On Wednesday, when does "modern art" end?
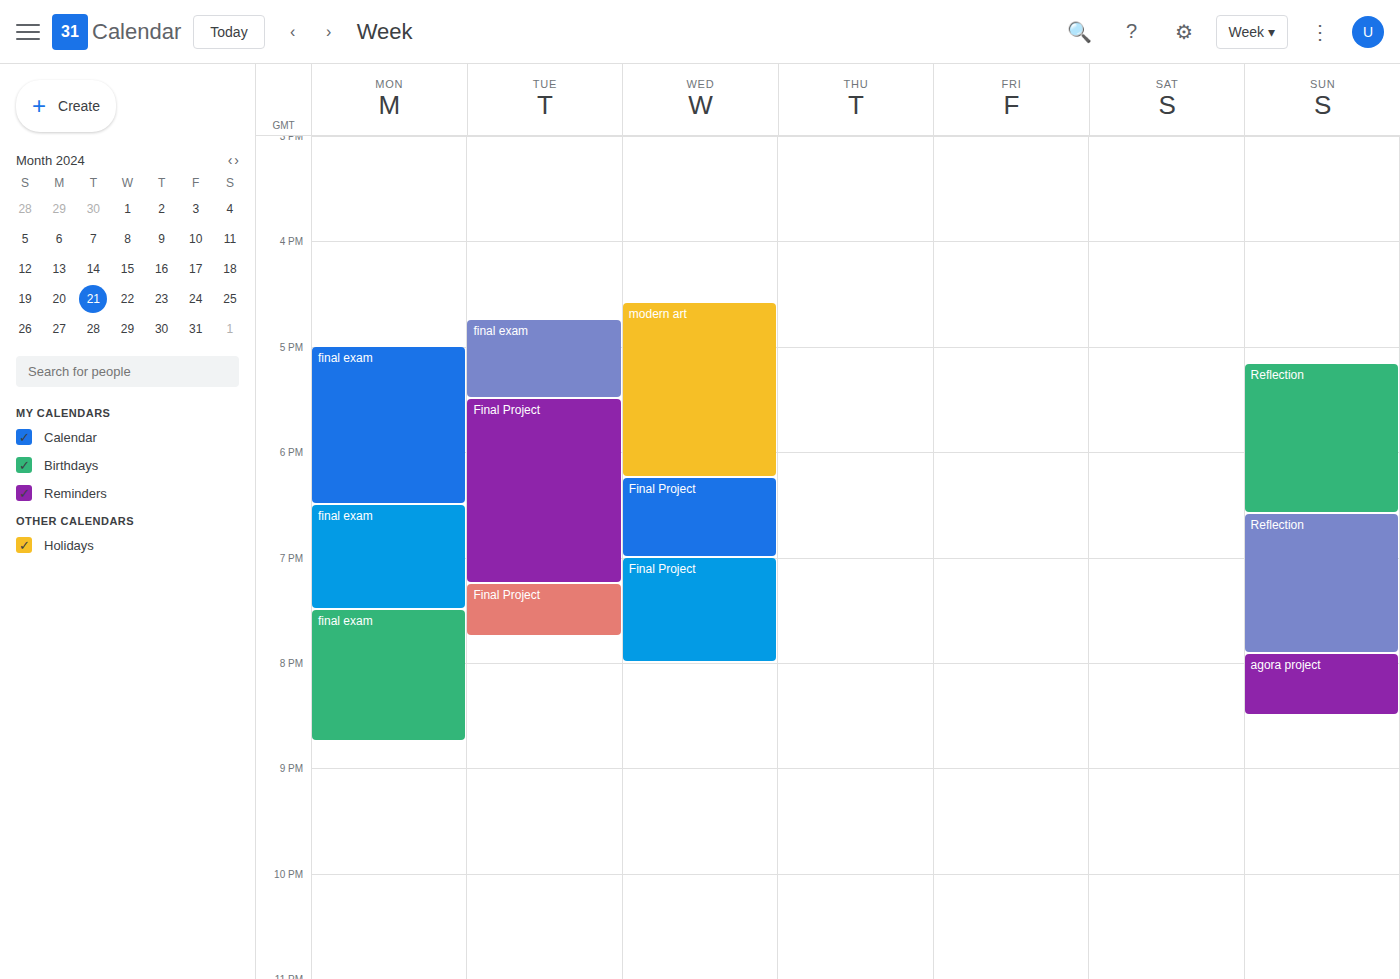
6:15 PM